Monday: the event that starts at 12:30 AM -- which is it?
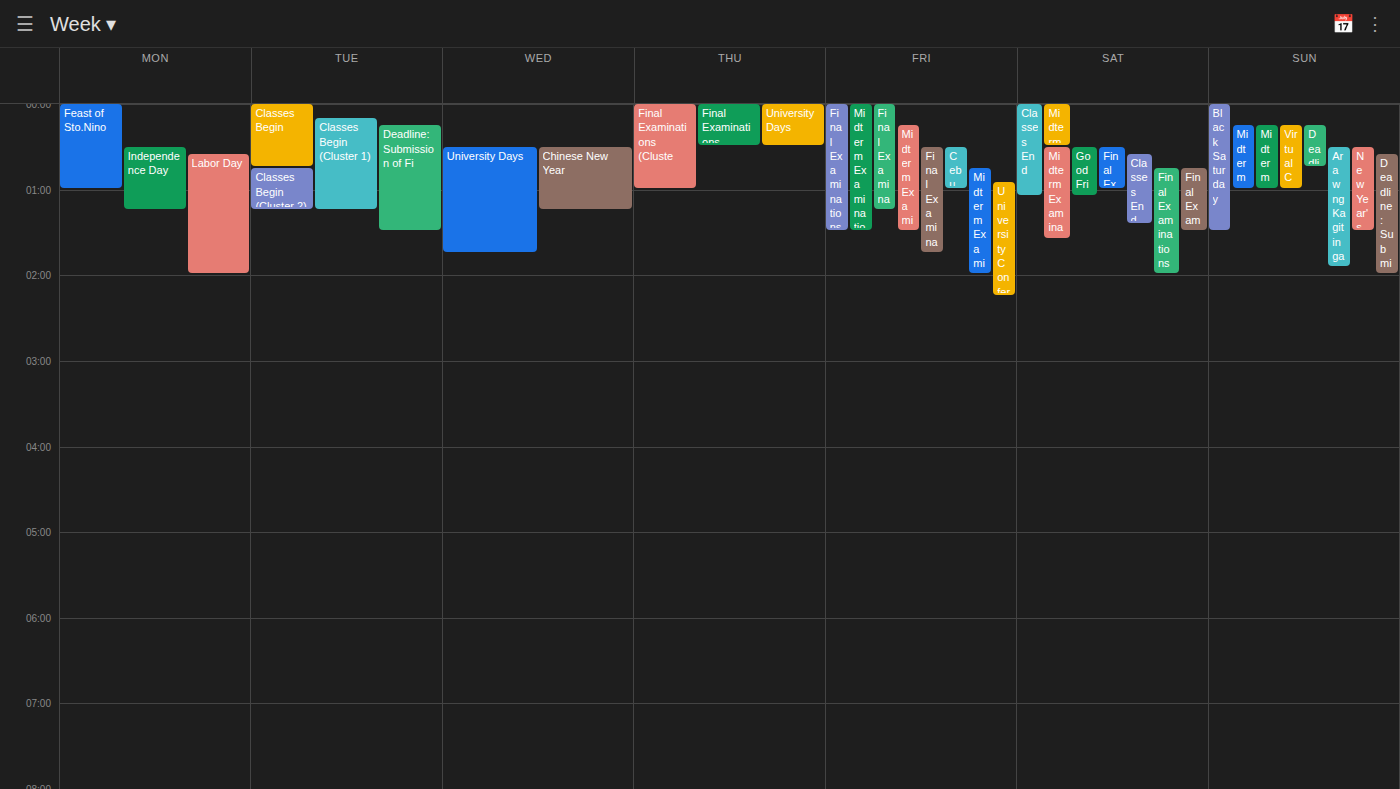
"Independence Day"